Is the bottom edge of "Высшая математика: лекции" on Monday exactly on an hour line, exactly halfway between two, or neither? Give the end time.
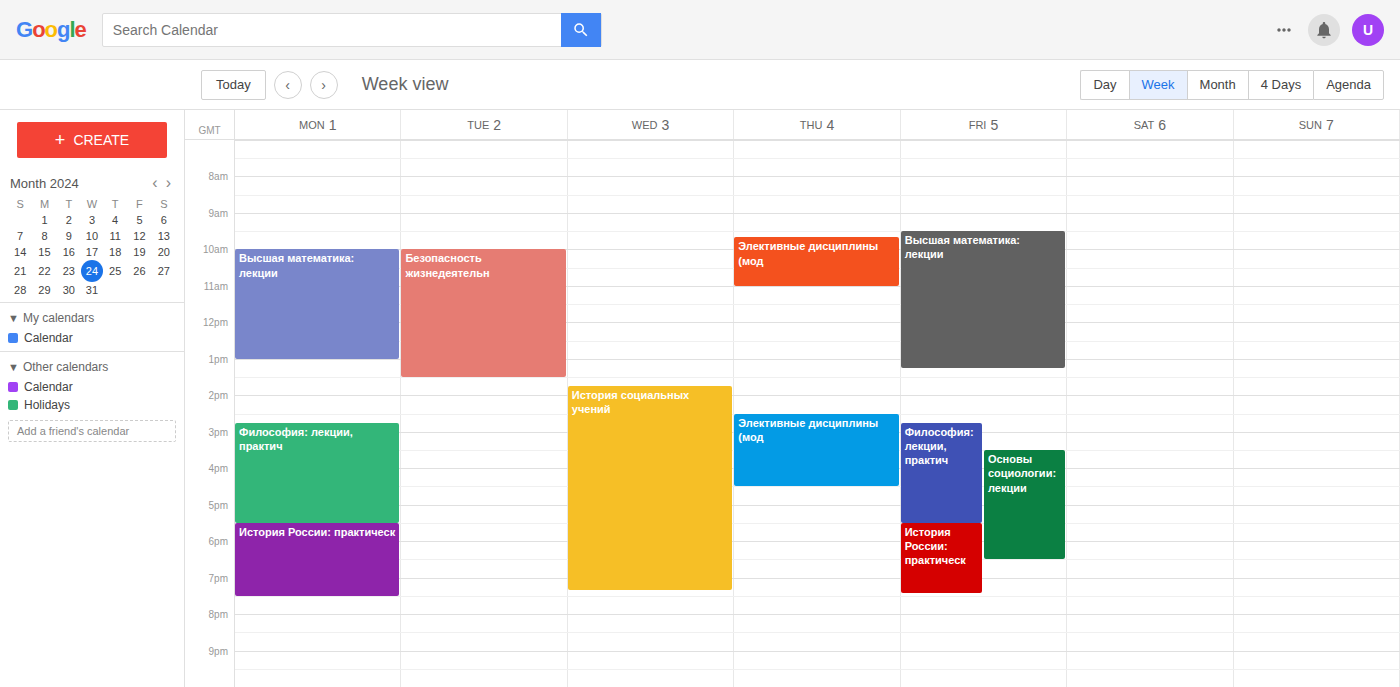
1:00 PM -- exactly on the 1 PM line.